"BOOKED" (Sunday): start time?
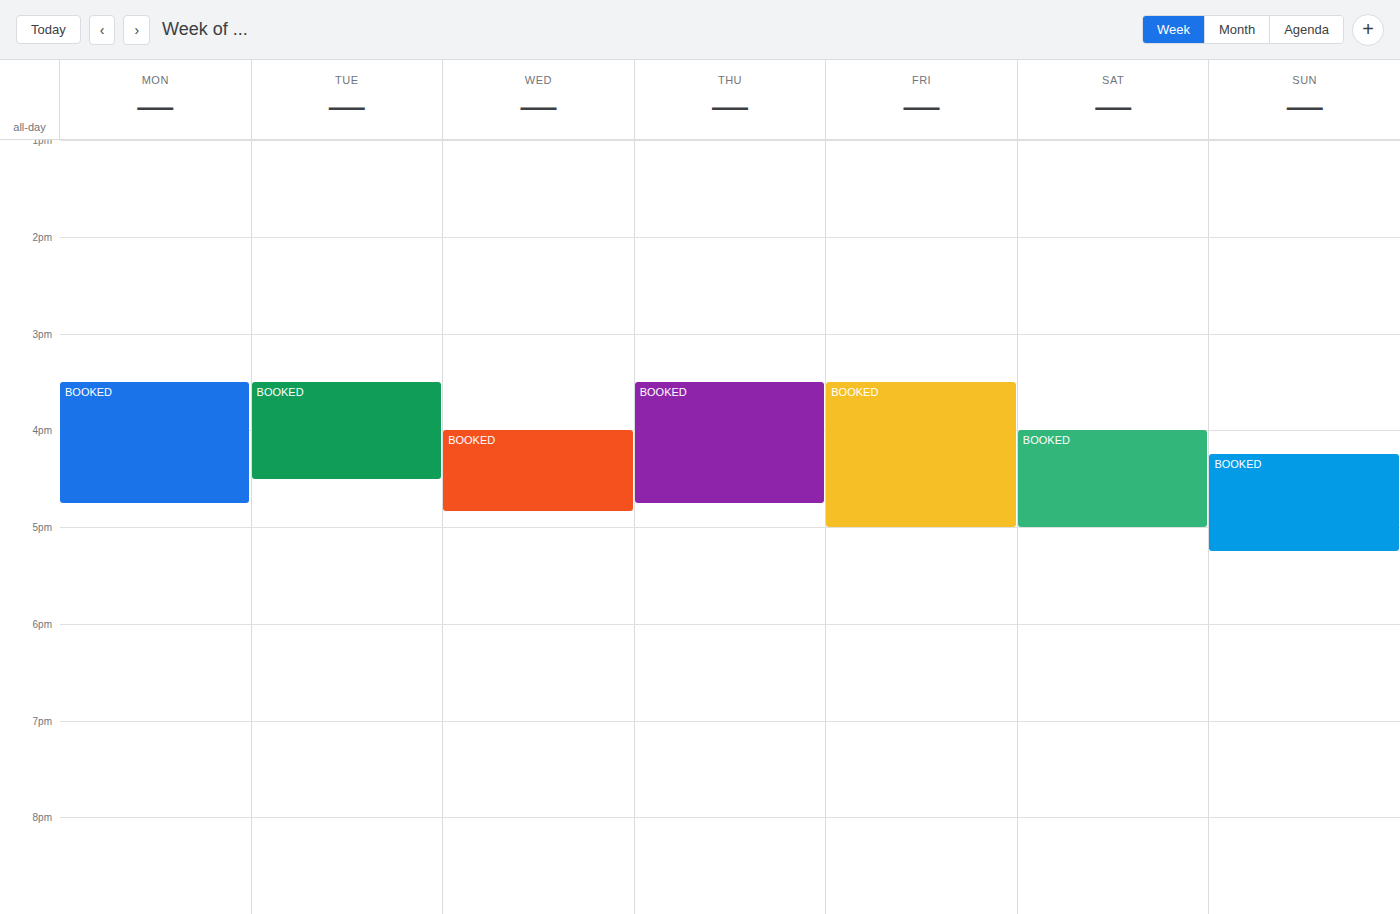
4:15 PM